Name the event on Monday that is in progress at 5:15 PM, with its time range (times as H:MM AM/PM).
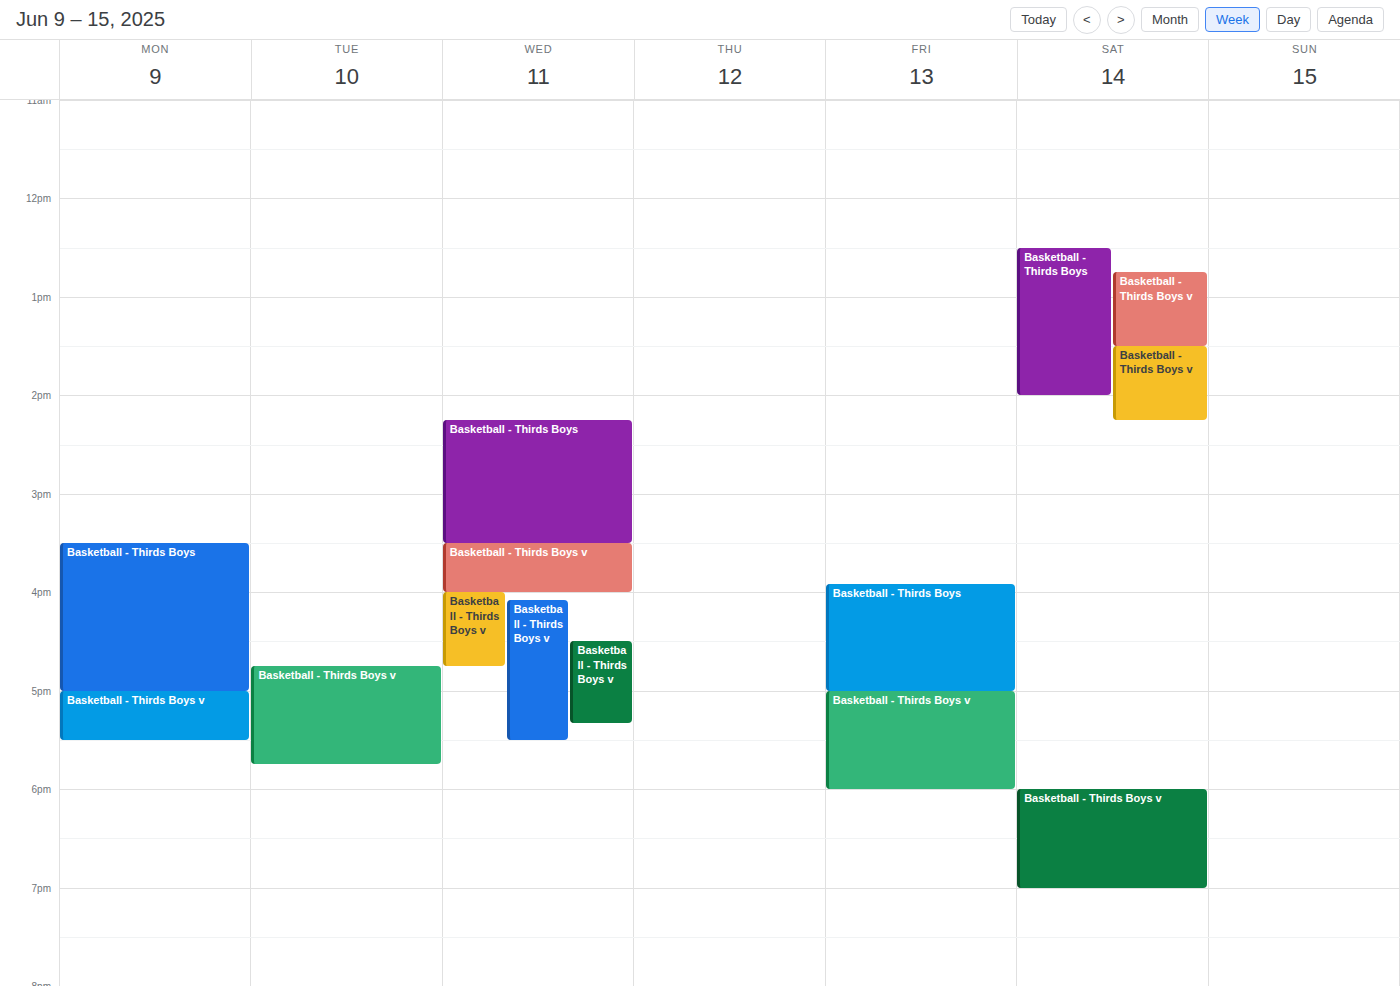
"Basketball - Thirds Boys v", 5:00 PM to 5:30 PM